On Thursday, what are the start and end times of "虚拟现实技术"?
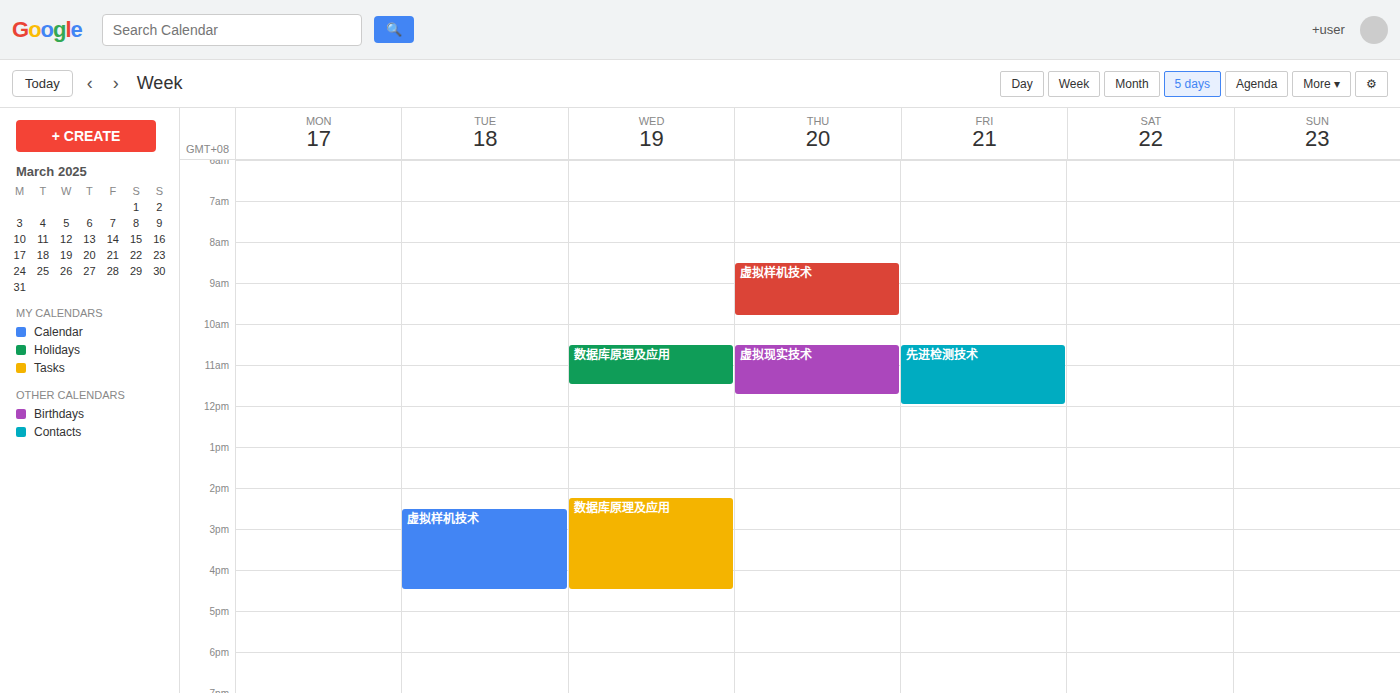
10:30 AM to 11:45 AM